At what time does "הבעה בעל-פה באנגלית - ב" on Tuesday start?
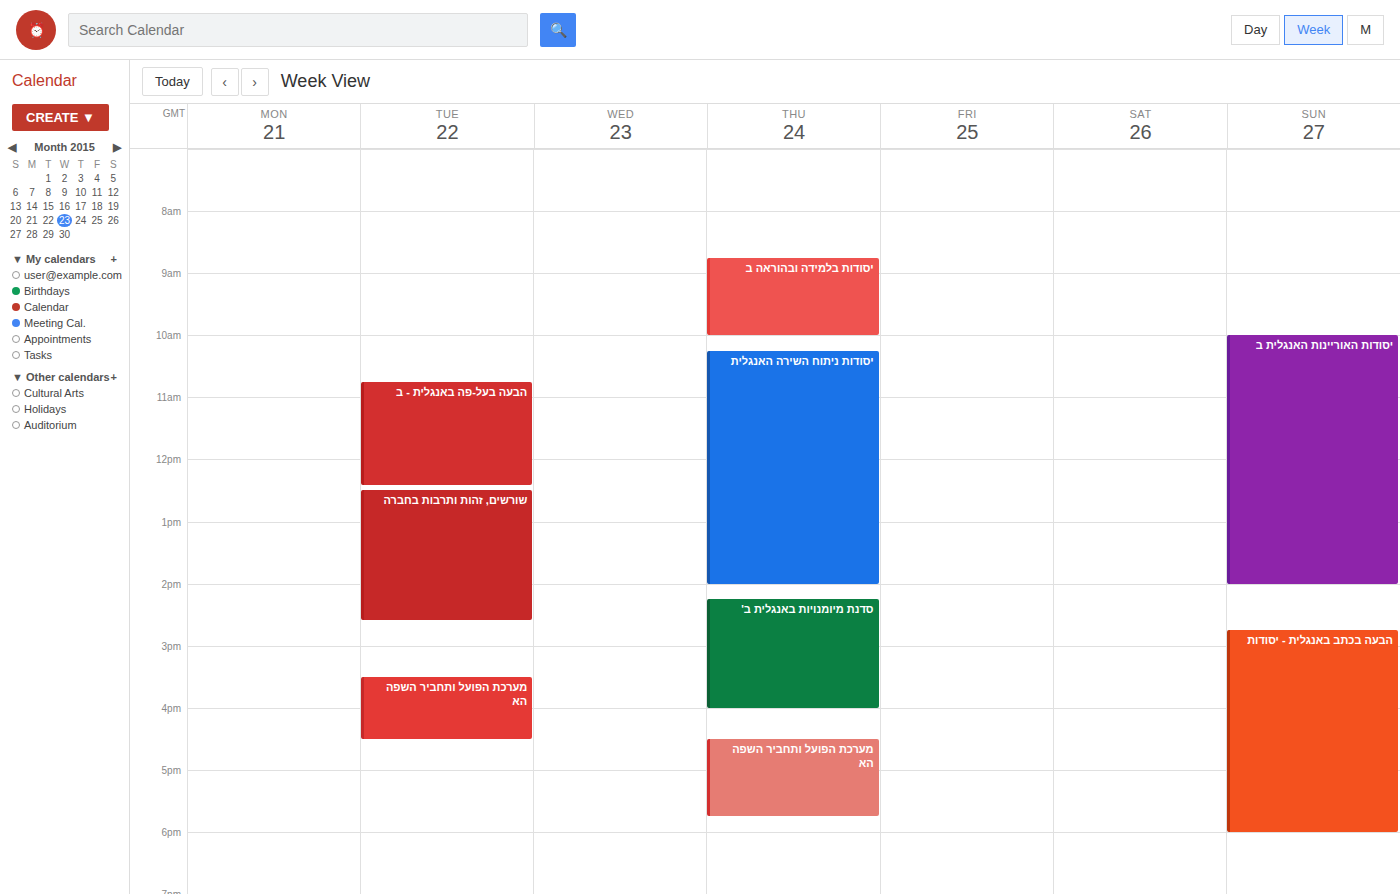
10:45 AM